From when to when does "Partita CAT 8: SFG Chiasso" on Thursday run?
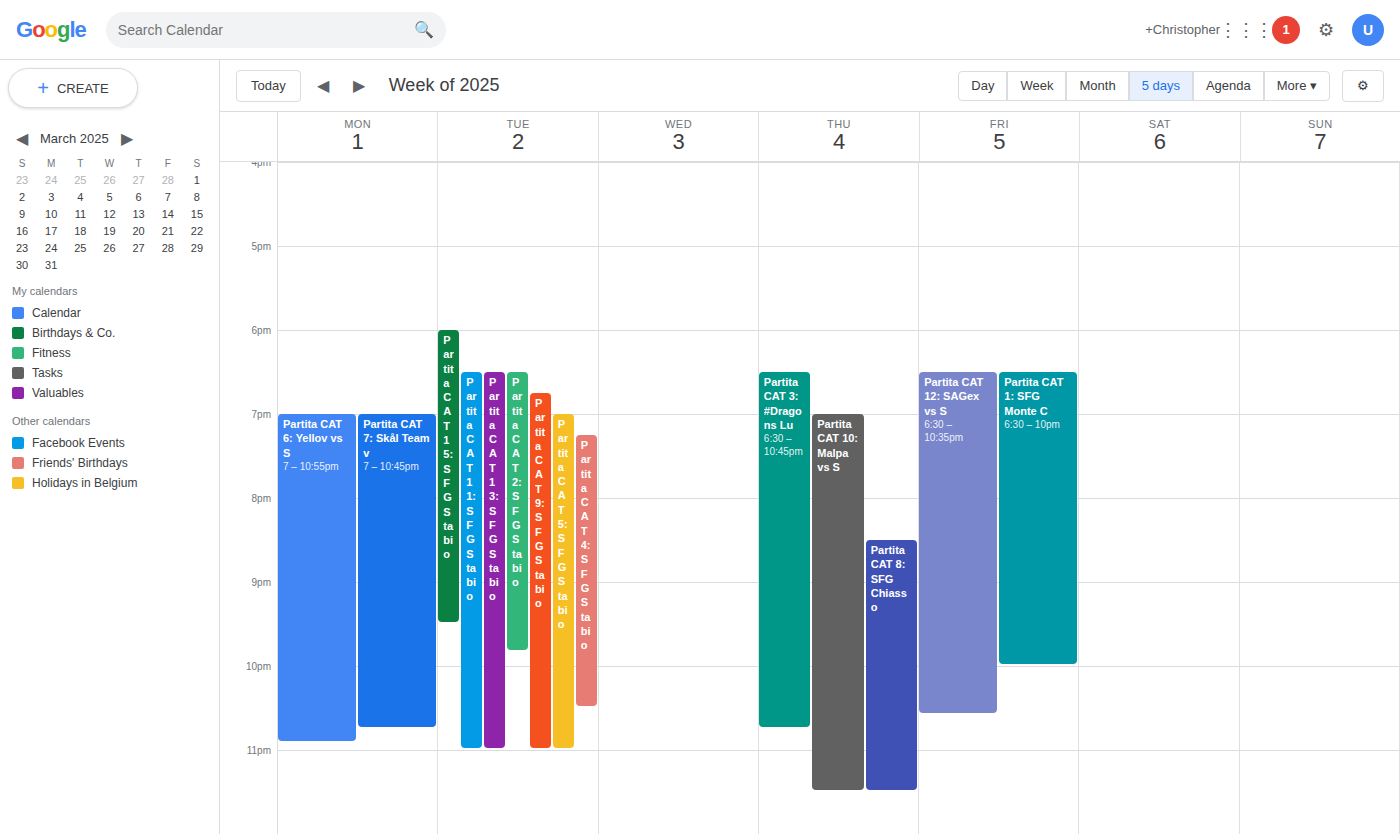
8:30 PM to 11:30 PM